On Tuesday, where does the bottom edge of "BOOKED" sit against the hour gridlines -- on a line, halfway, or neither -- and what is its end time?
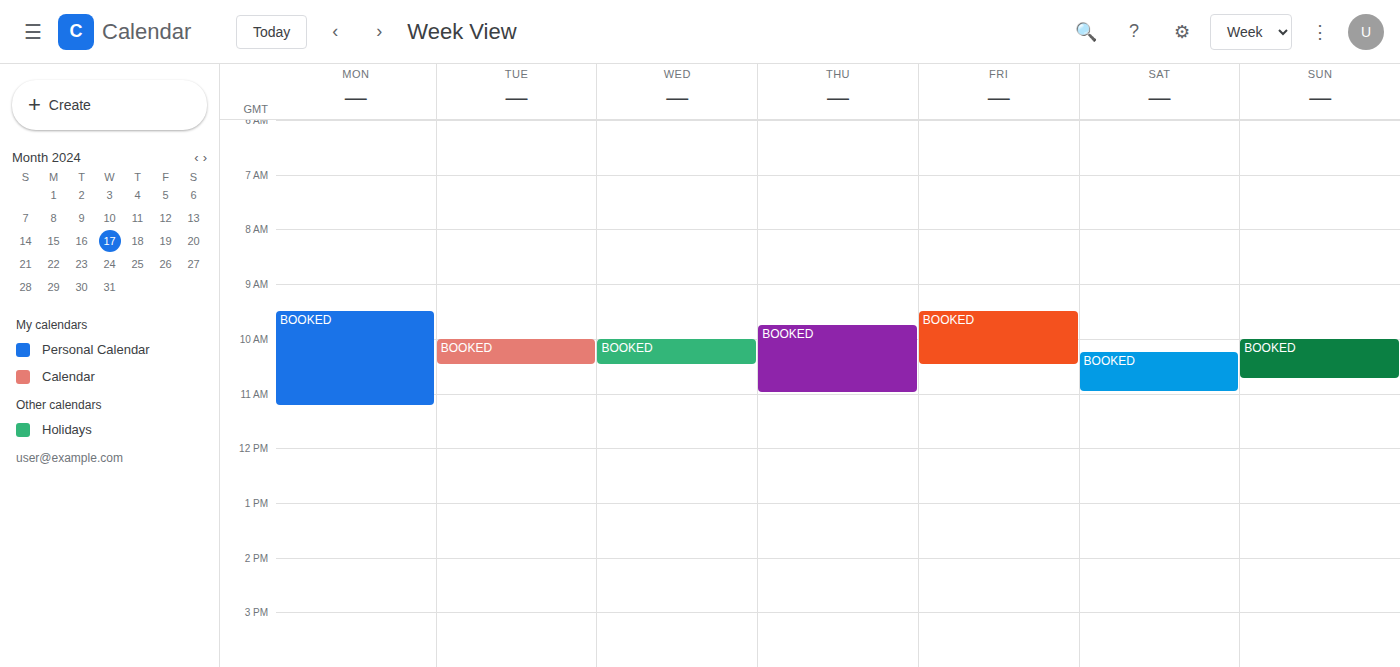
10:30 AM -- halfway between the 10 AM and 11 AM lines.